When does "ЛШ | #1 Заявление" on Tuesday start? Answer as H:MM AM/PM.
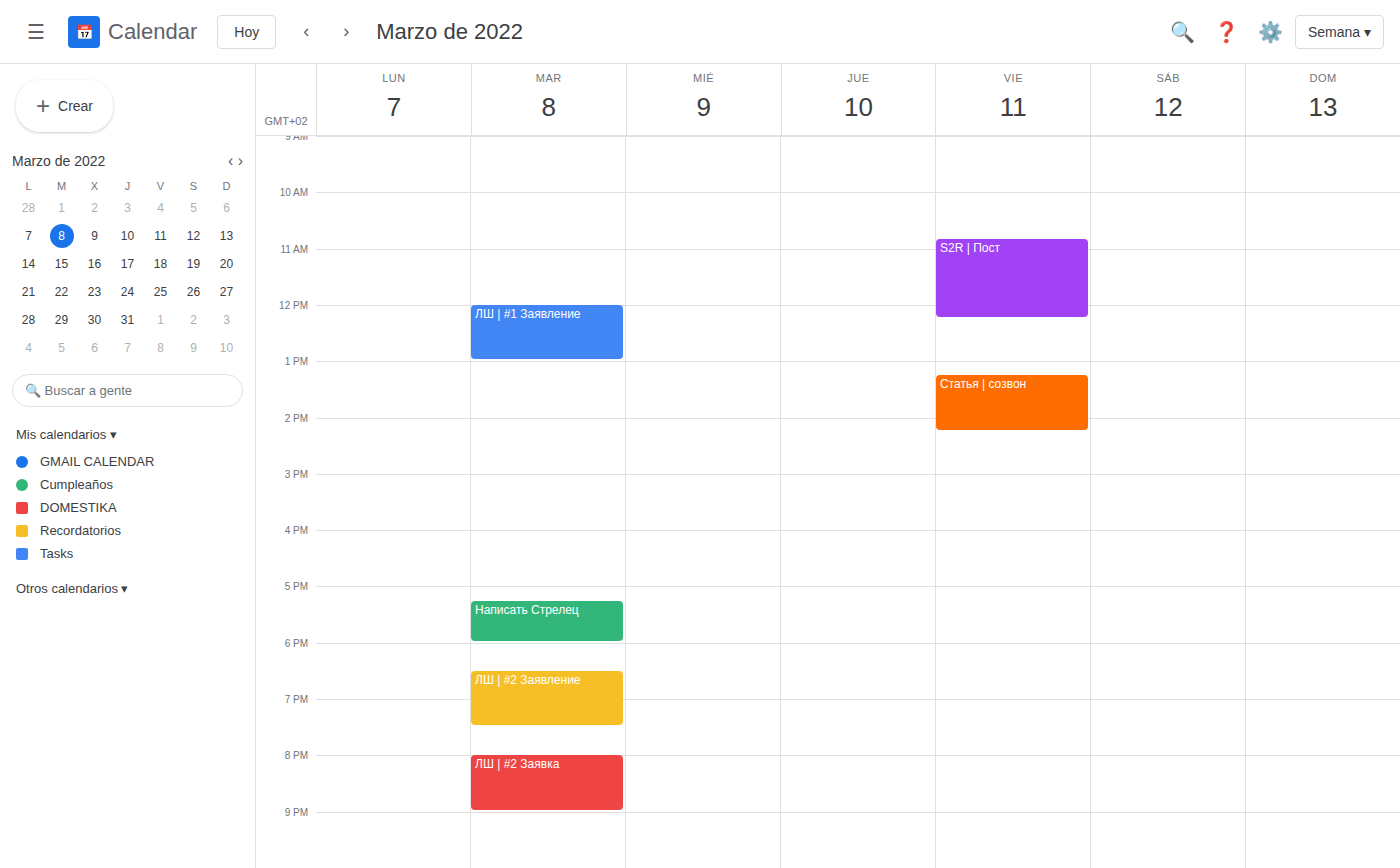
12:00 PM